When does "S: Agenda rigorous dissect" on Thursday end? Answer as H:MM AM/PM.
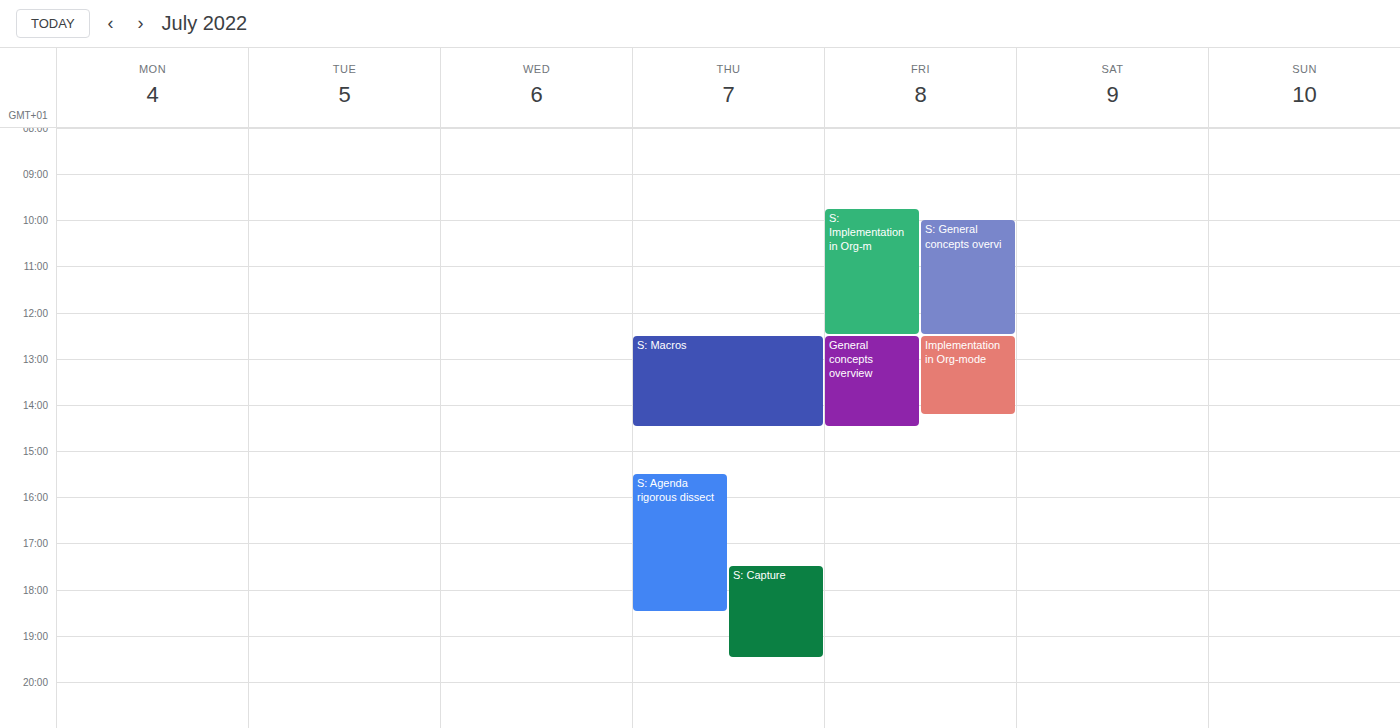
6:30 PM